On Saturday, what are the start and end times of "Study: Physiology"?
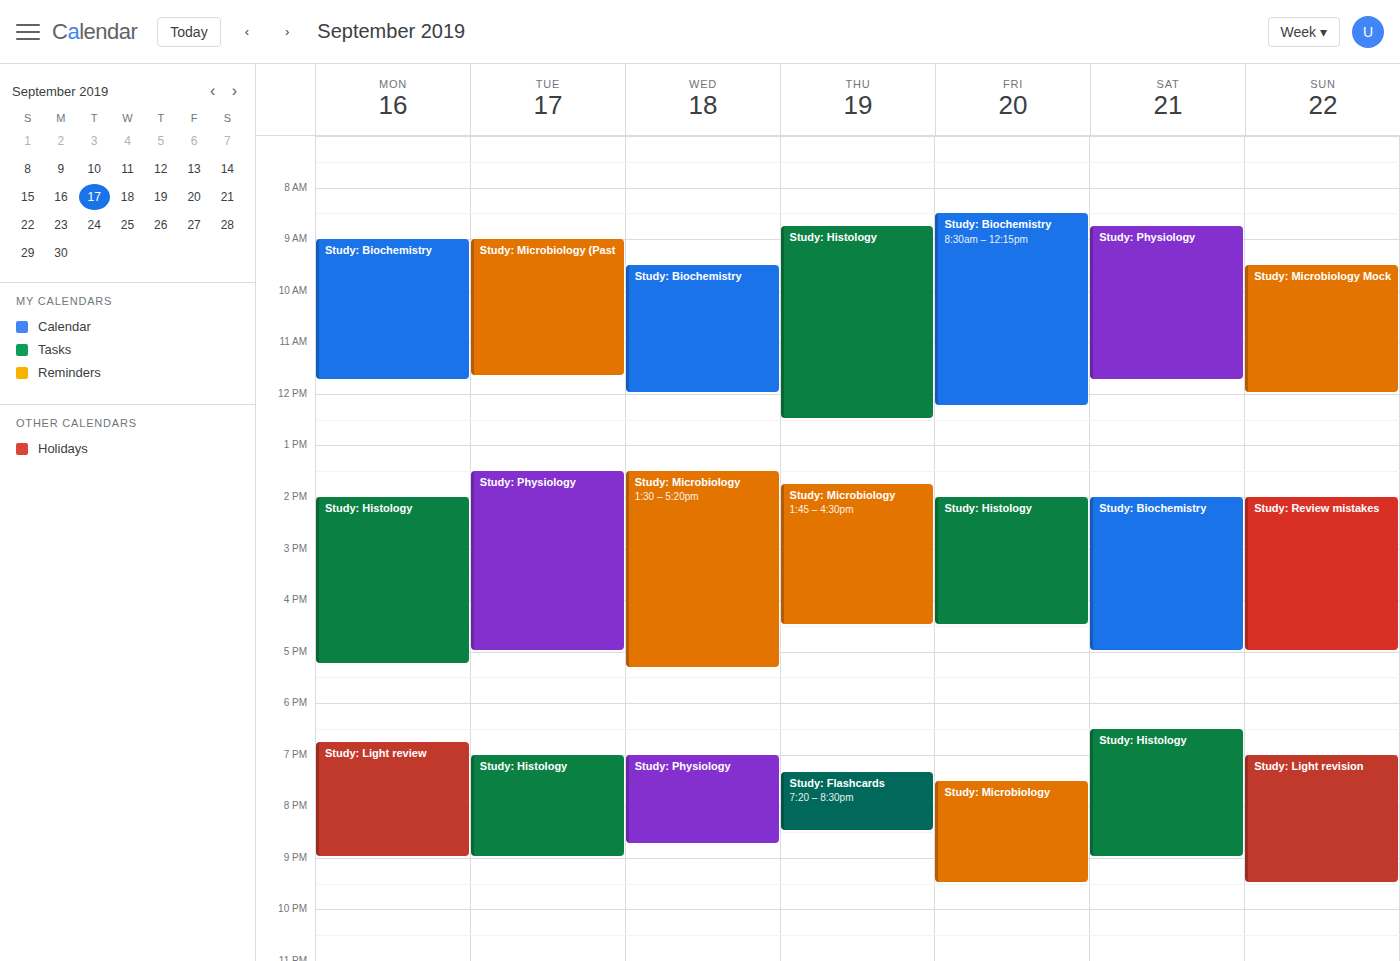
08:45 to 11:45